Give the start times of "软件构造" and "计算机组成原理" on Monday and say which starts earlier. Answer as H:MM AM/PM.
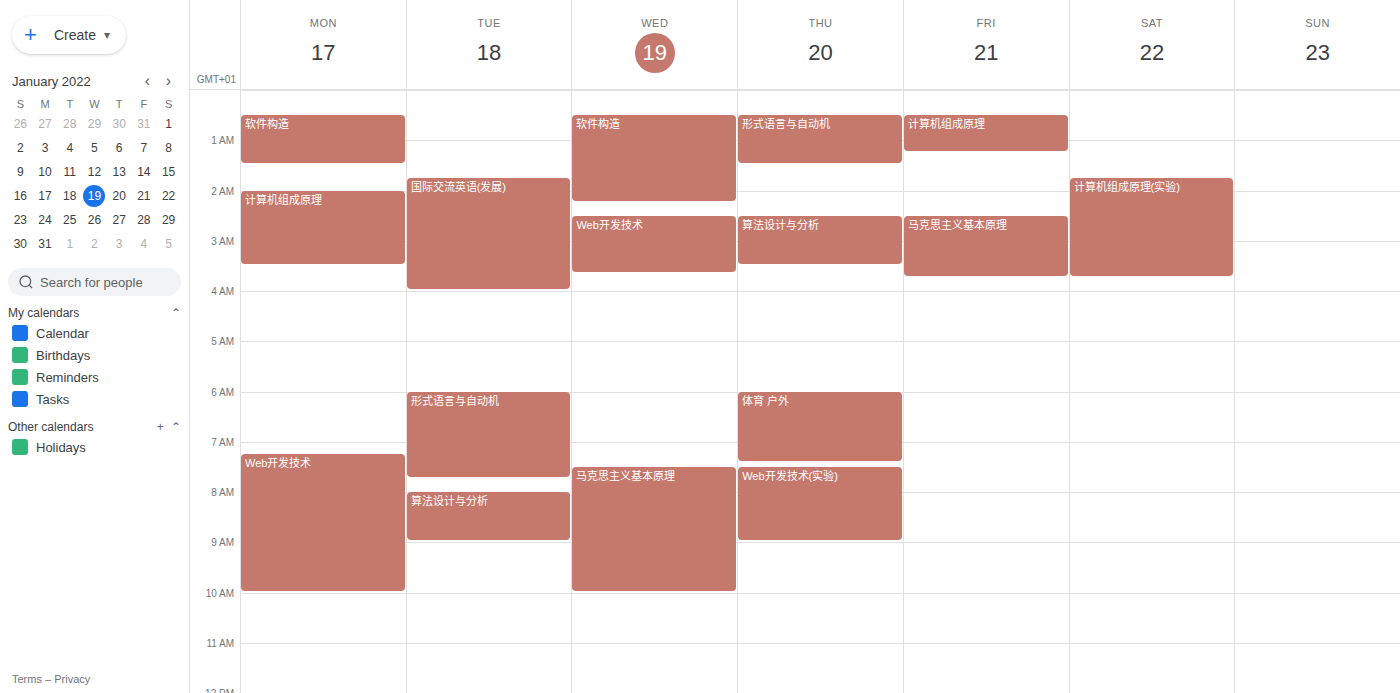
"软件构造" 12:30 AM; "计算机组成原理" 2:00 AM.